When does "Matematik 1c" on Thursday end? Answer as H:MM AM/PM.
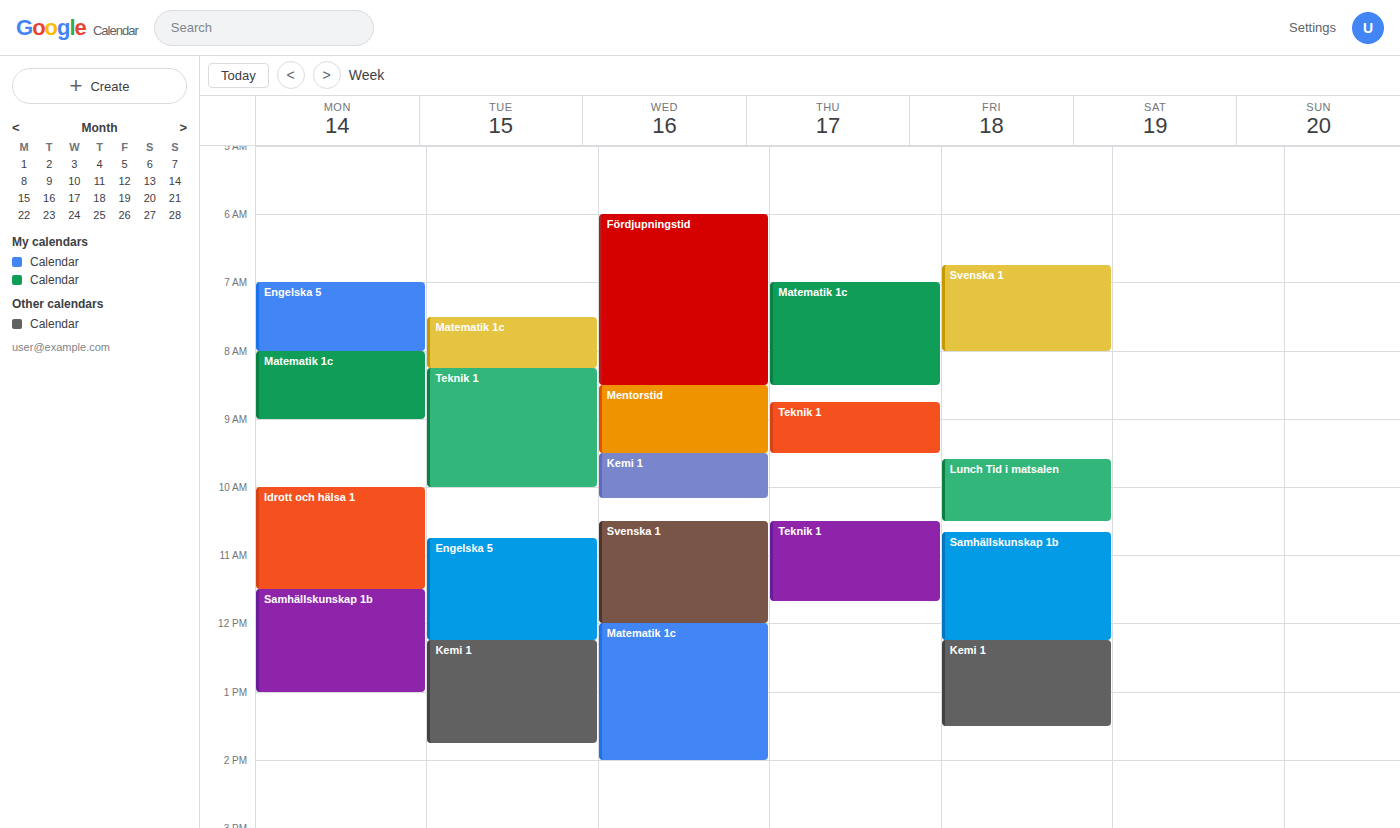
8:30 AM